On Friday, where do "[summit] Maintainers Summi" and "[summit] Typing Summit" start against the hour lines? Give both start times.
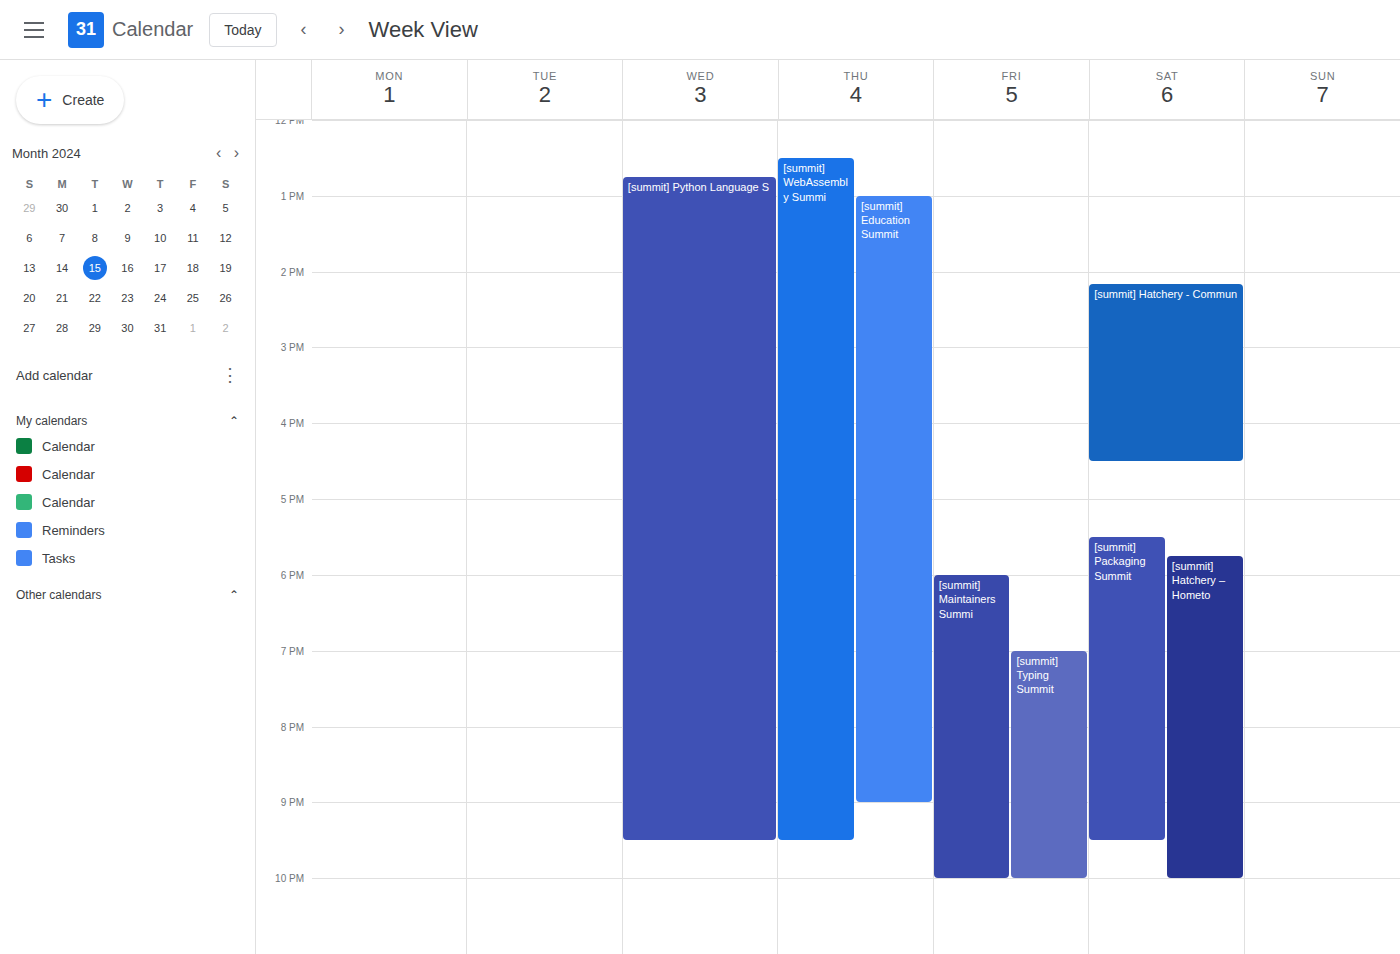
"[summit] Maintainers Summi": 6:00 PM, exactly on the 6 PM line. "[summit] Typing Summit": 7:00 PM, exactly on the 7 PM line.